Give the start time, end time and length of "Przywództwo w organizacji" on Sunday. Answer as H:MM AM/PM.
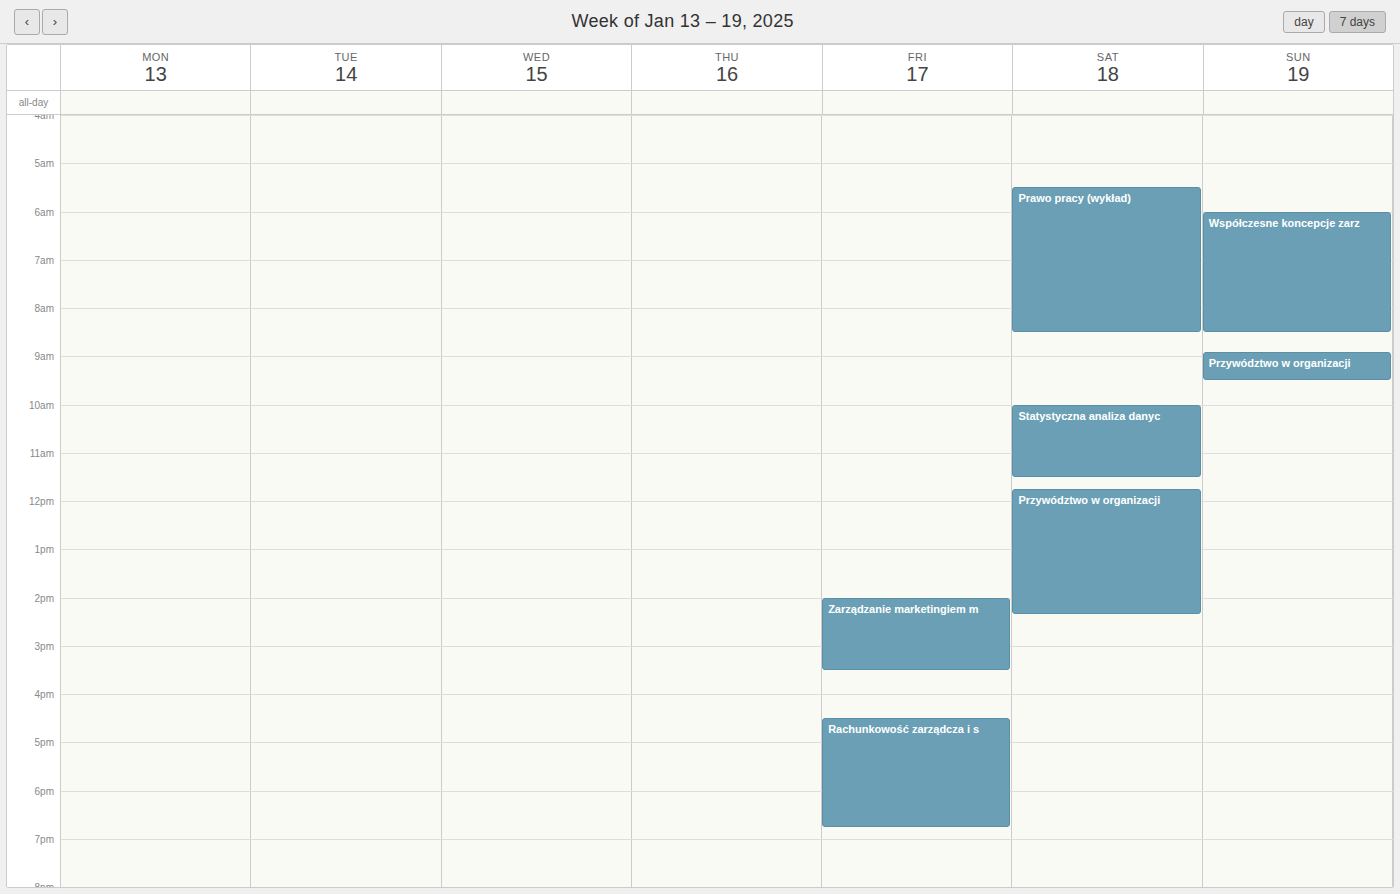
8:55 AM to 9:30 AM, 35 minutes